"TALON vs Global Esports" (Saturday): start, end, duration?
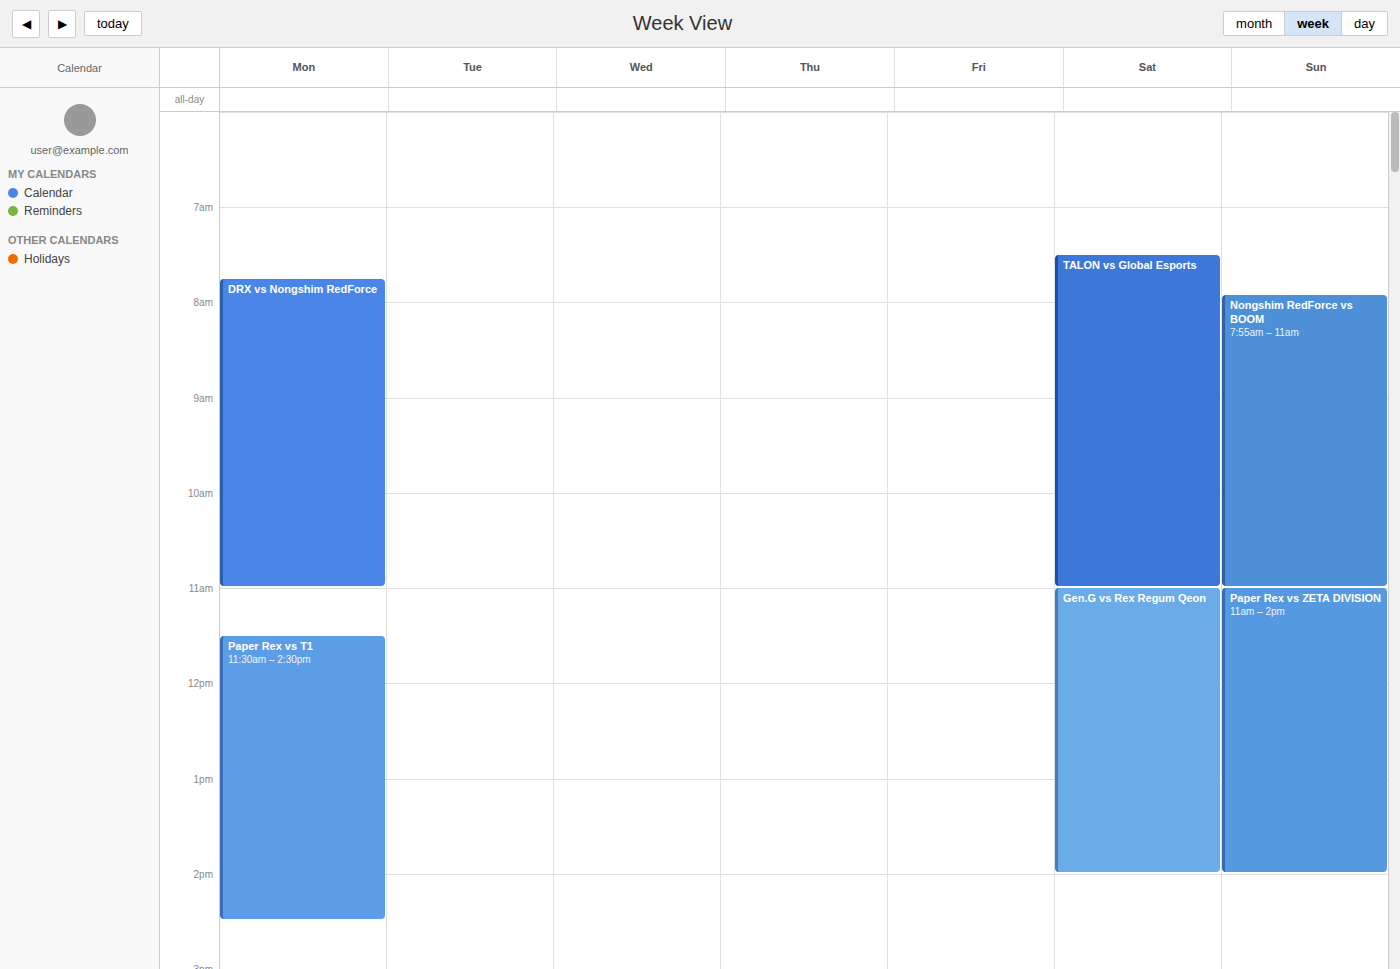
07:30 to 11:00, 3 hours 30 minutes